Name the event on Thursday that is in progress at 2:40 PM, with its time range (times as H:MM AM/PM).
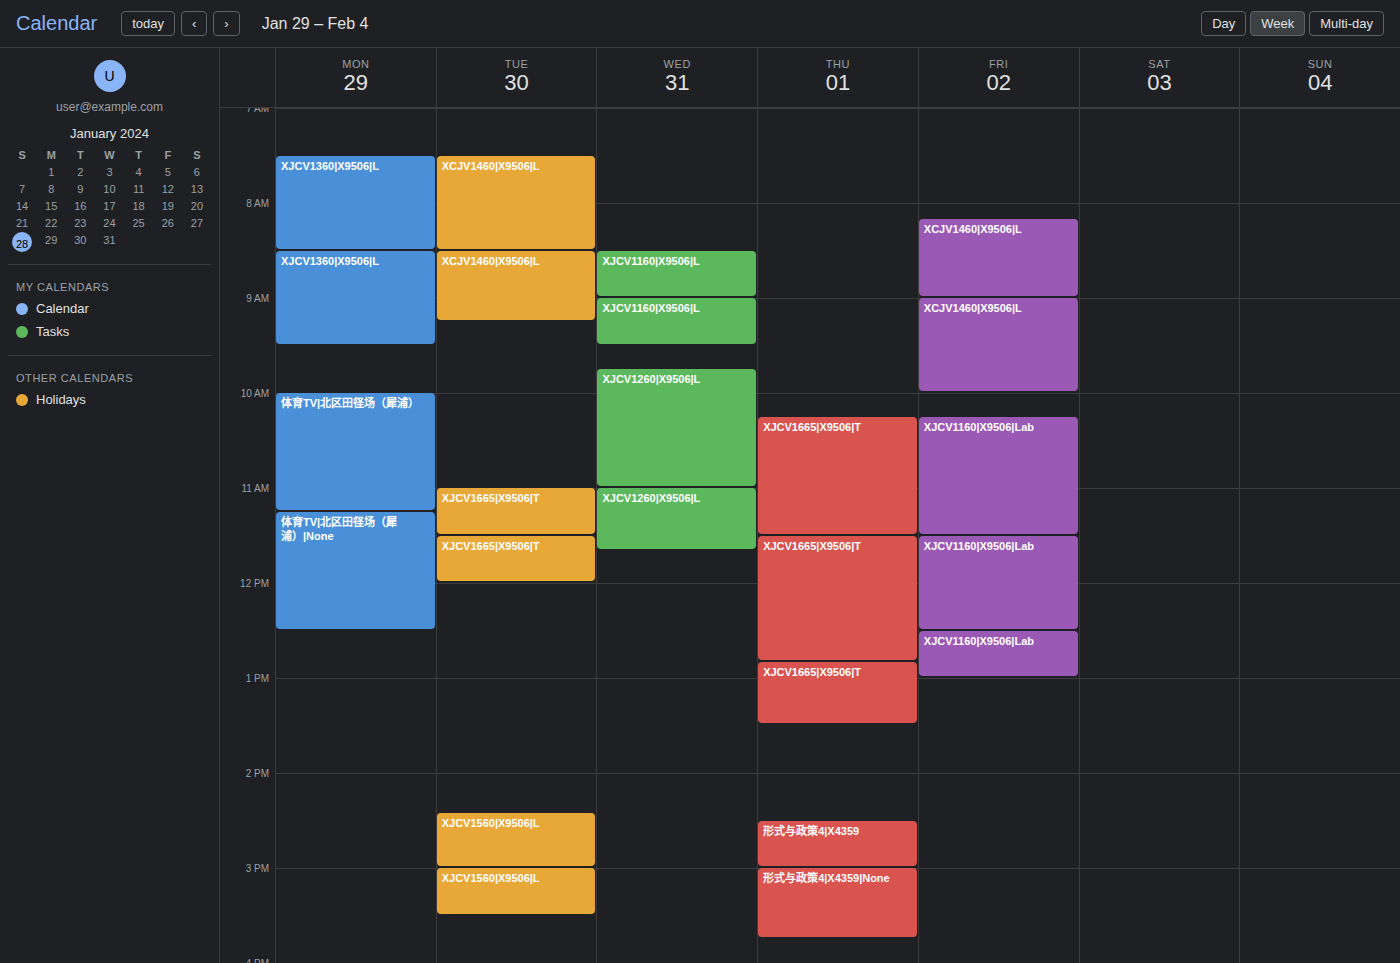
"形式与政策4|X4359", 2:30 PM to 3:00 PM